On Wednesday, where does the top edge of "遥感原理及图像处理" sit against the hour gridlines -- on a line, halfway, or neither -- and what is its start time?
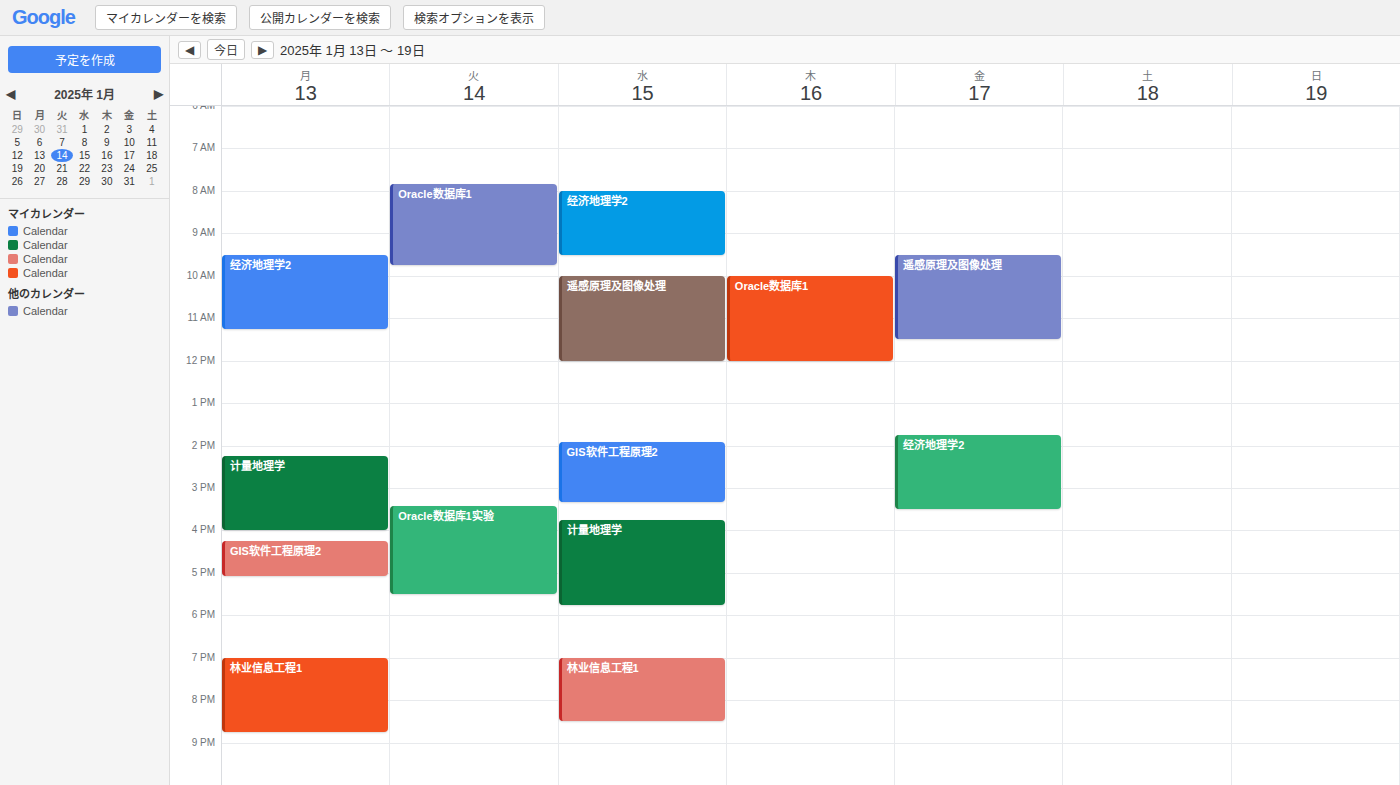
10:00 AM -- exactly on the 10 AM line.